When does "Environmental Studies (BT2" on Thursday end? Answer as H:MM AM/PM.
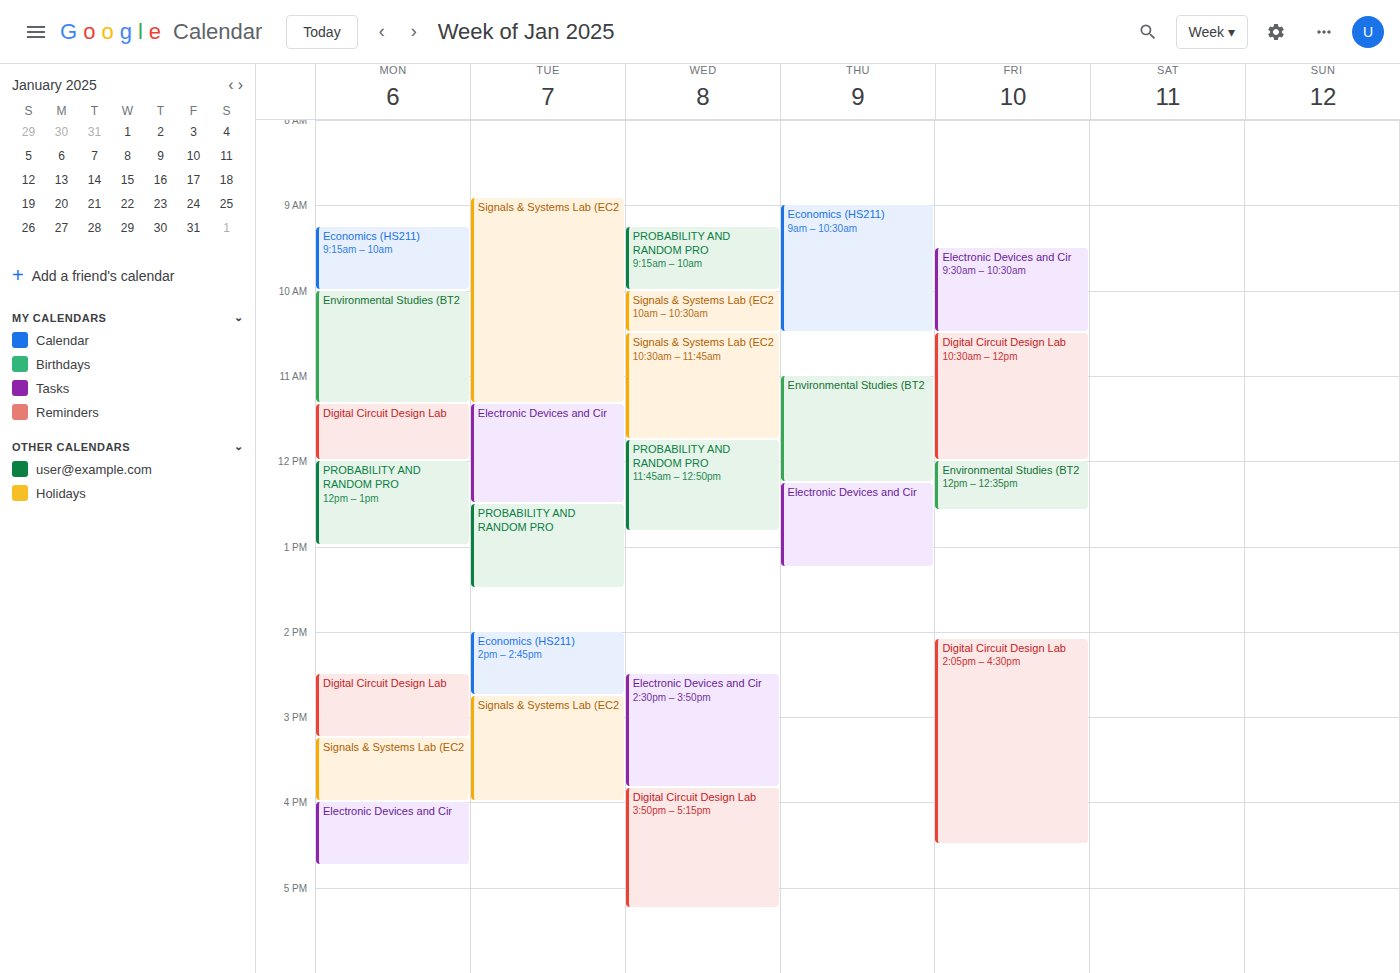
12:15 PM